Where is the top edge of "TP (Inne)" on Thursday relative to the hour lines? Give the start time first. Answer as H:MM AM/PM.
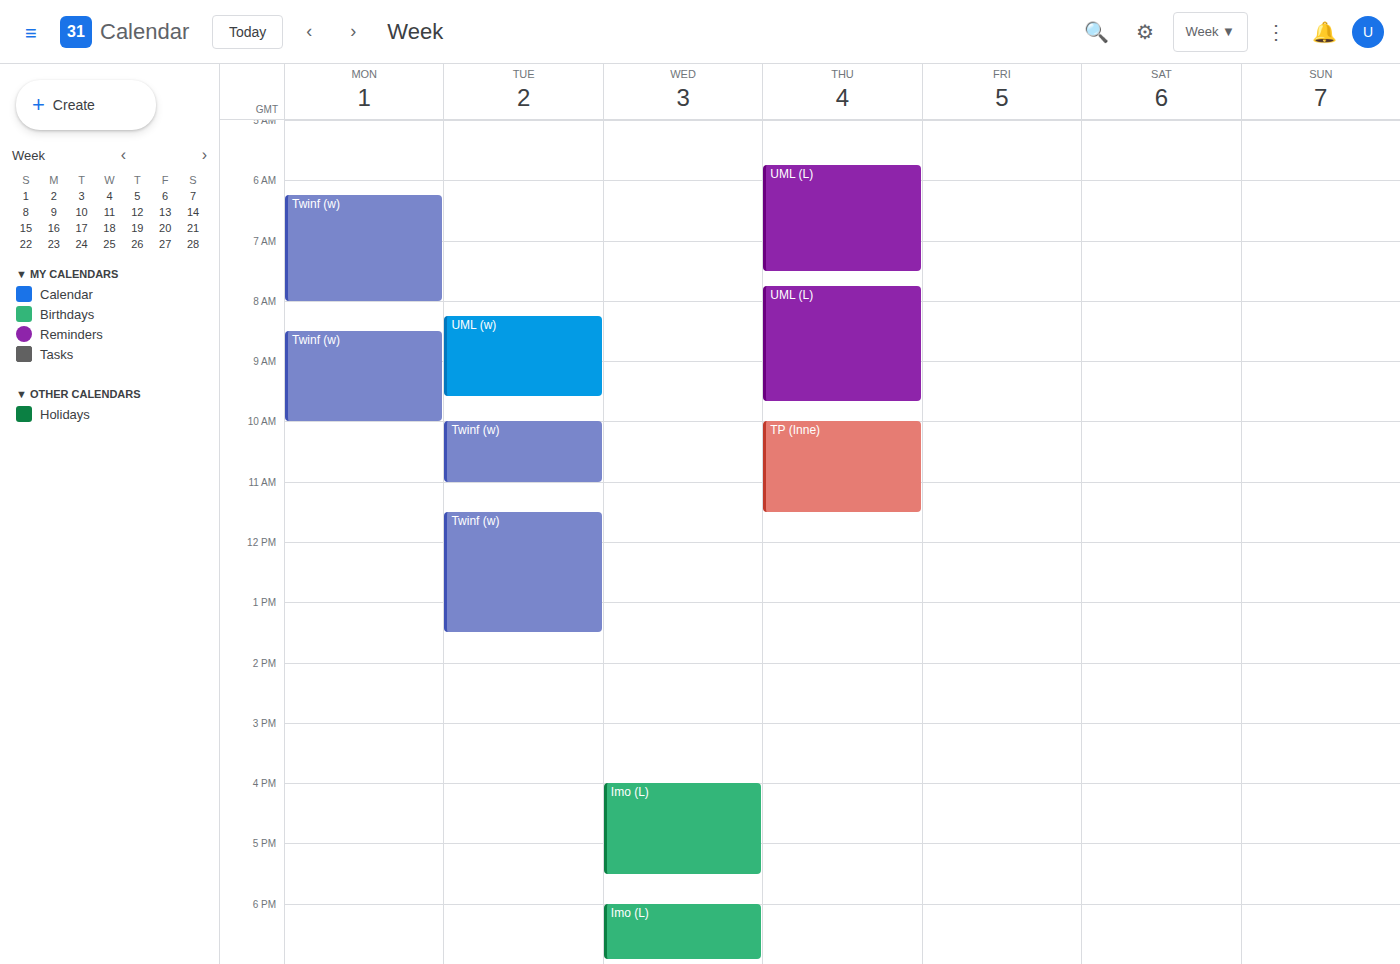
10:00 AM -- exactly on the 10 AM line.